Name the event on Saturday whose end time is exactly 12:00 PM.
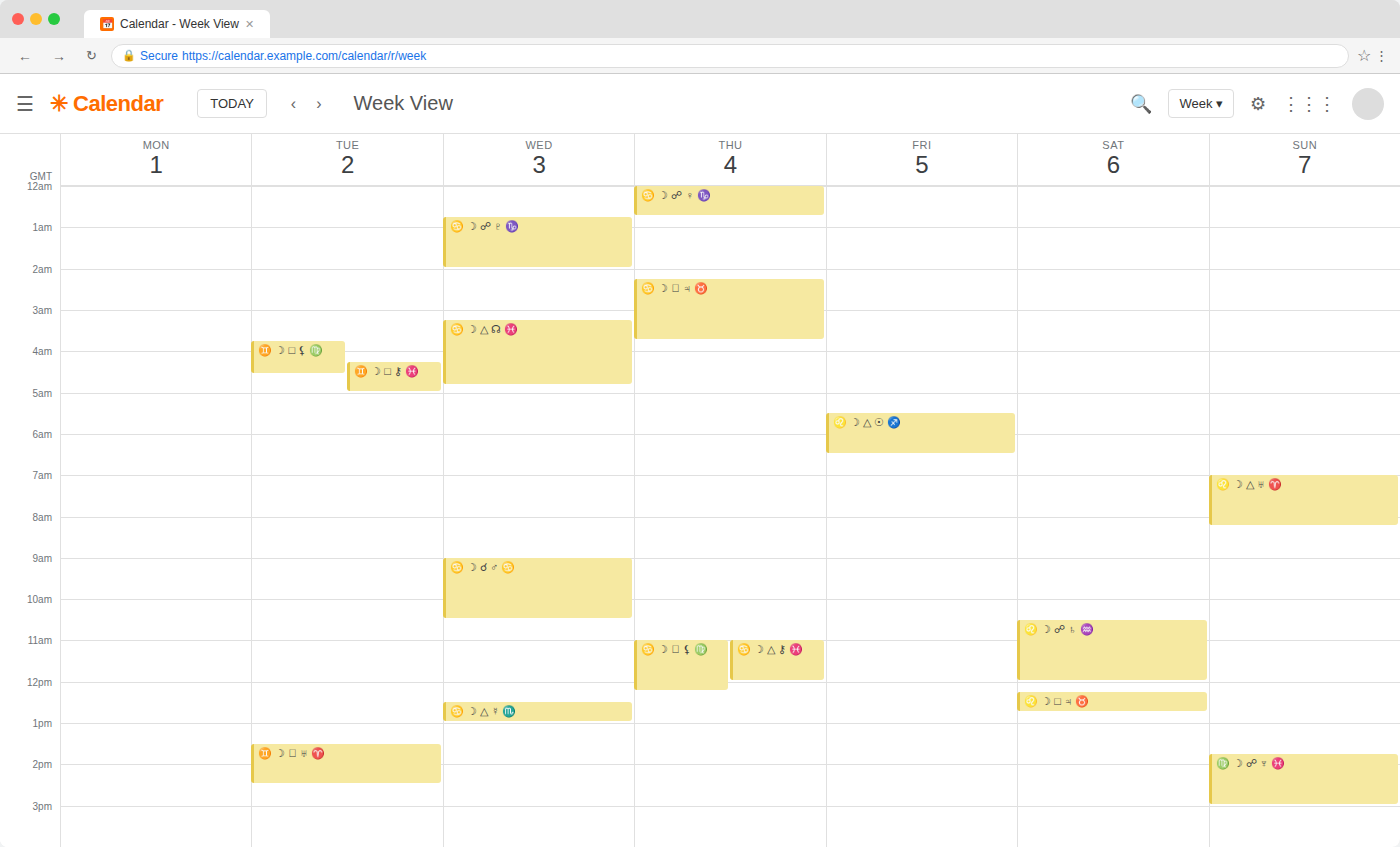
"♌️ ☽ ☍ ♄ ♒️"